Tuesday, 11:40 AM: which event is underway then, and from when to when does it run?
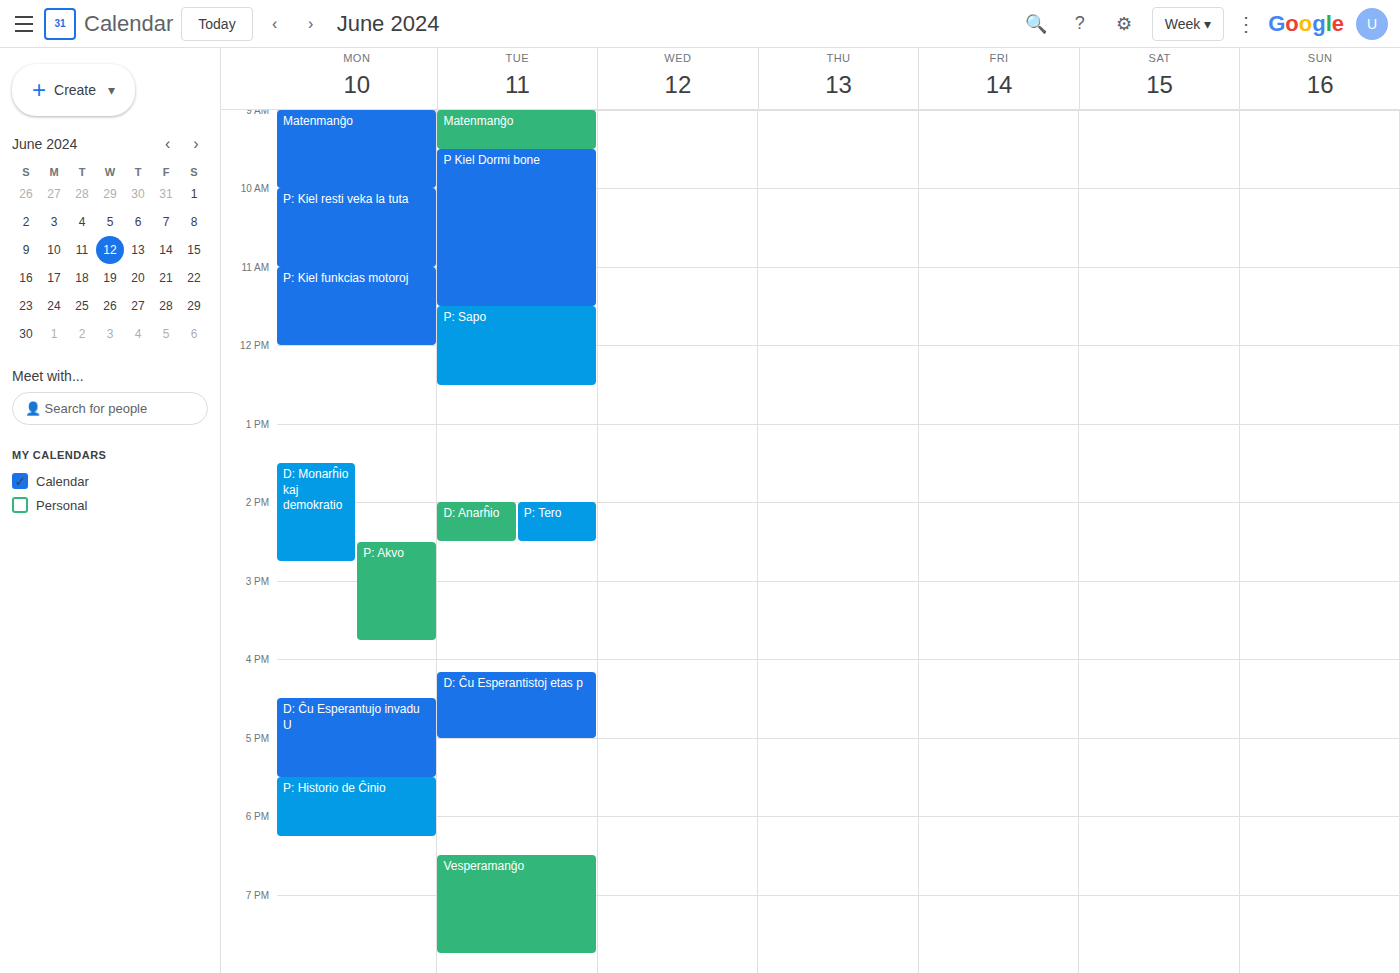
"P: Sapo", 11:30 AM to 12:30 PM